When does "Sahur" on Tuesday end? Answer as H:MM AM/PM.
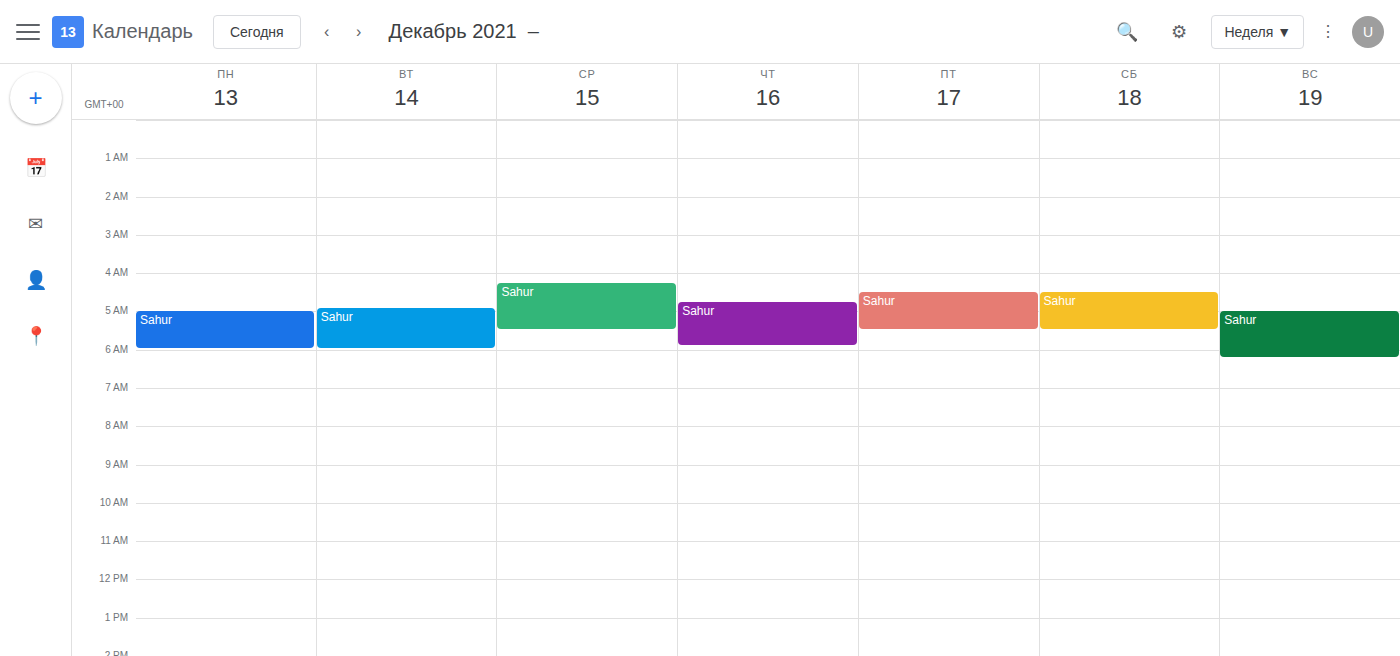
6:00 AM